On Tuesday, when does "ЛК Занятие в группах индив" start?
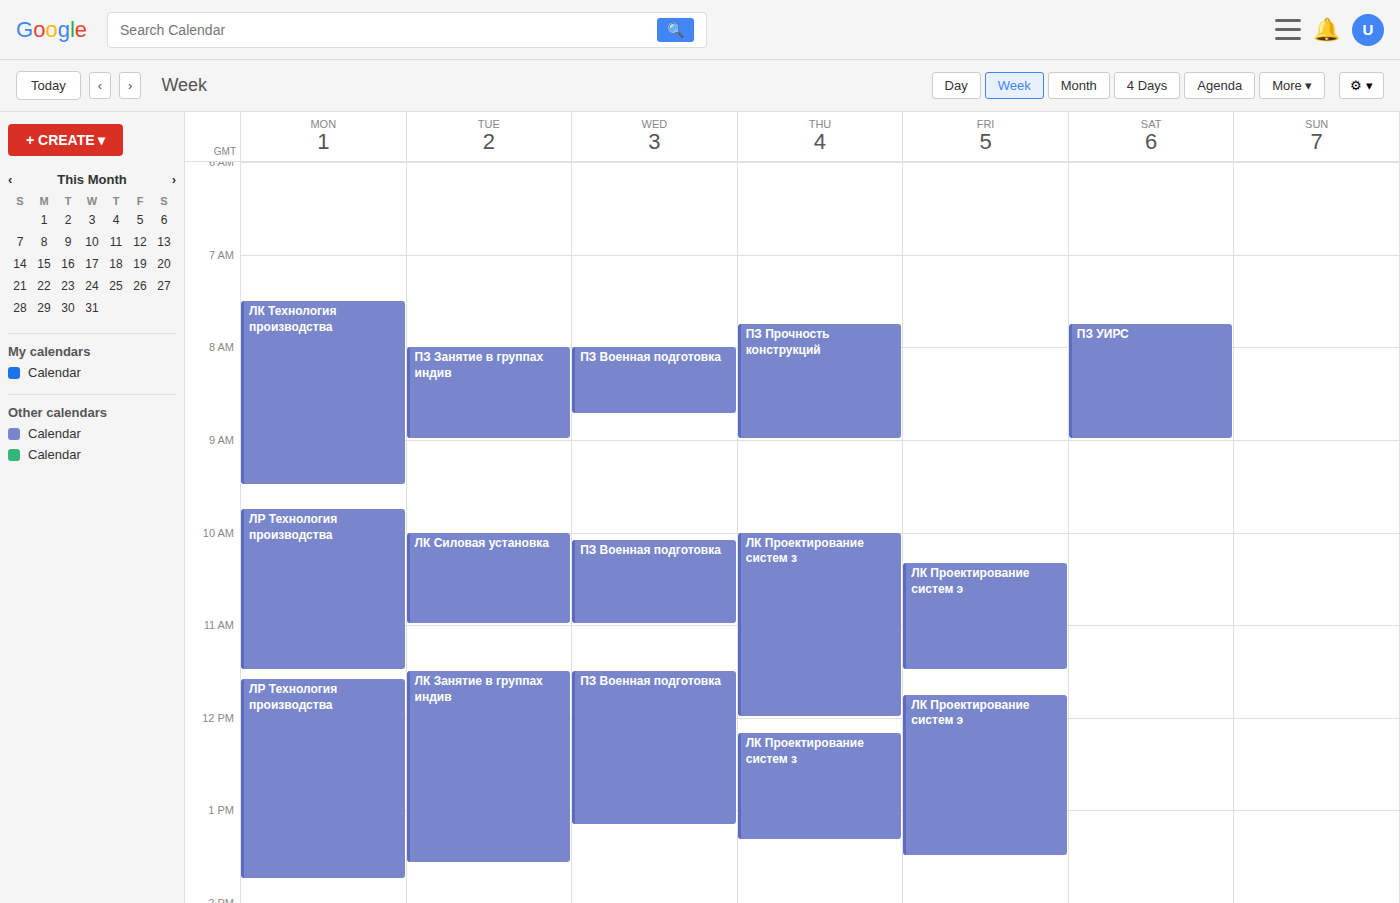
11:30 AM